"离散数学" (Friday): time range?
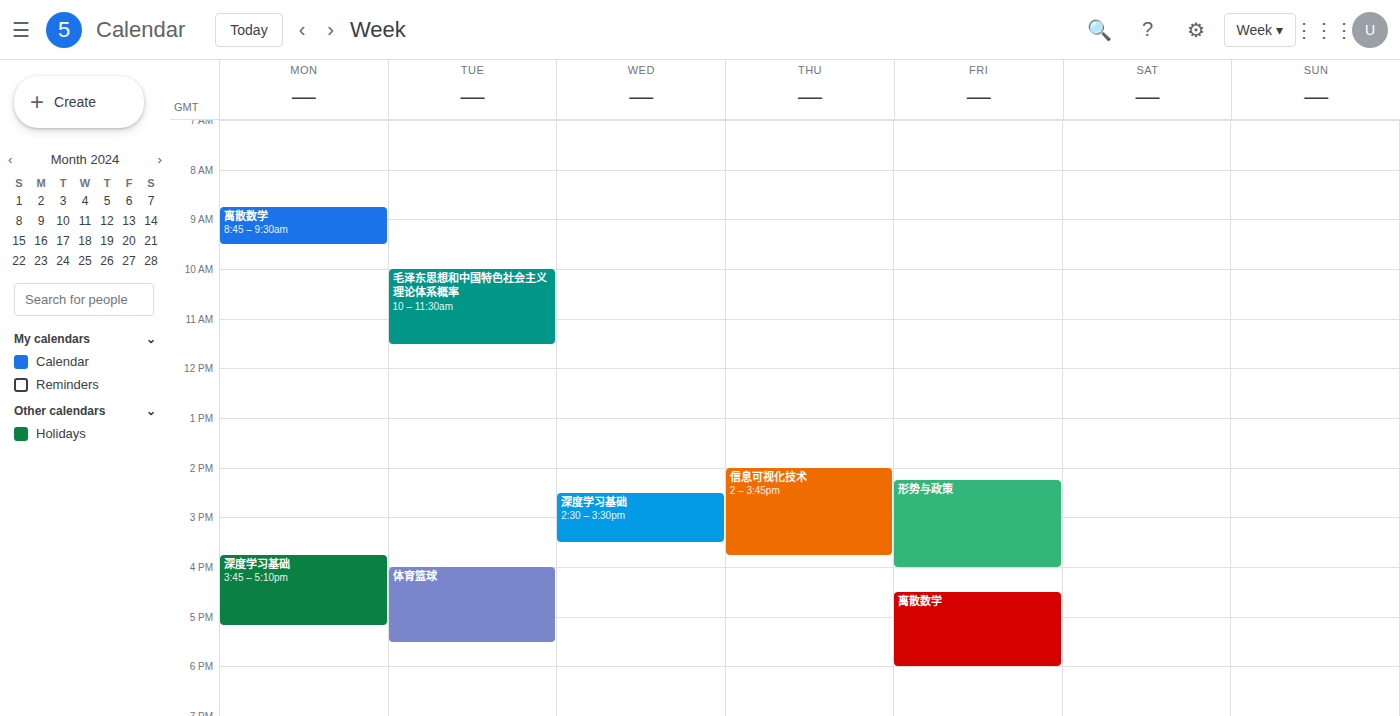
16:30 to 18:00